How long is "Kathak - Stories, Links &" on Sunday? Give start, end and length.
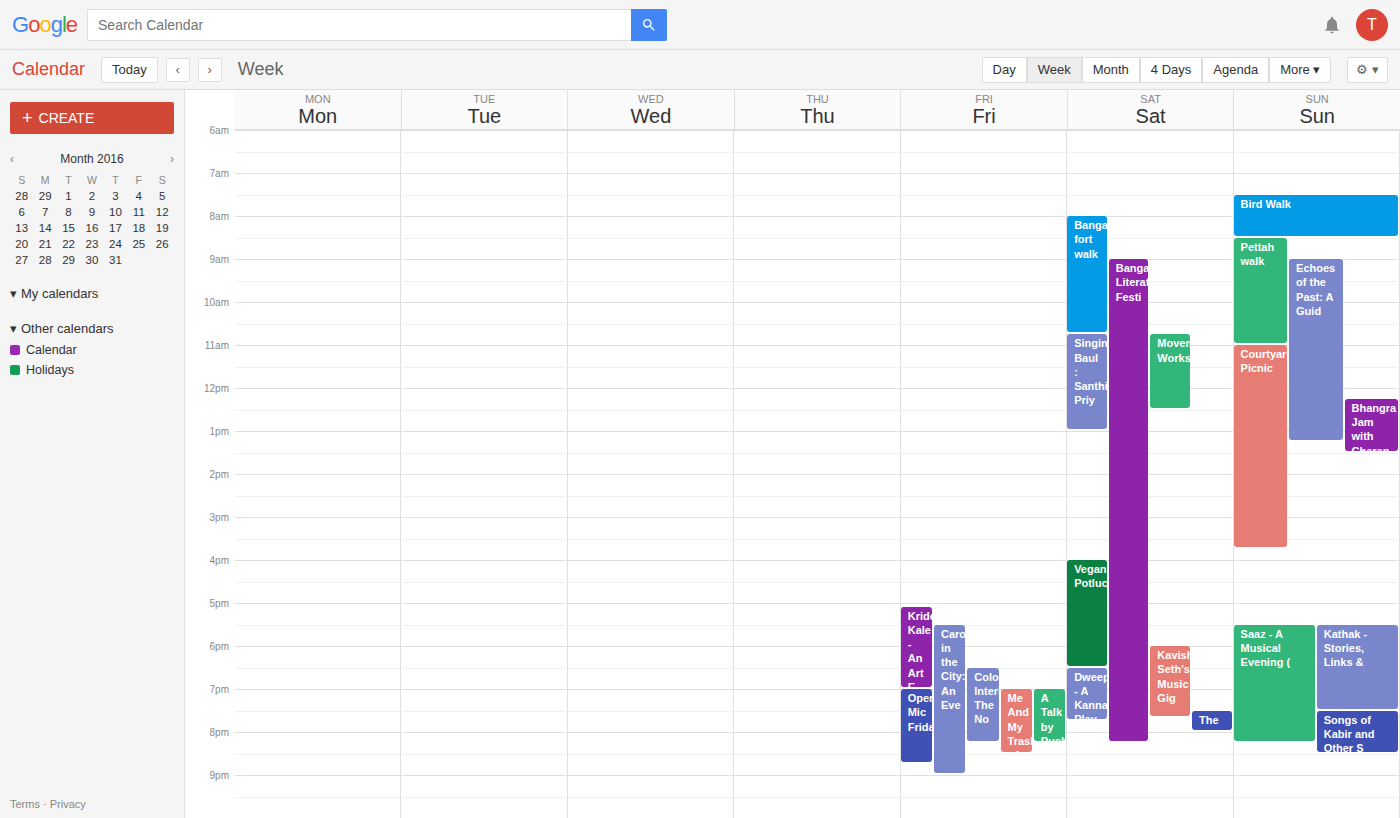
5:30 PM to 7:30 PM, 2 hours